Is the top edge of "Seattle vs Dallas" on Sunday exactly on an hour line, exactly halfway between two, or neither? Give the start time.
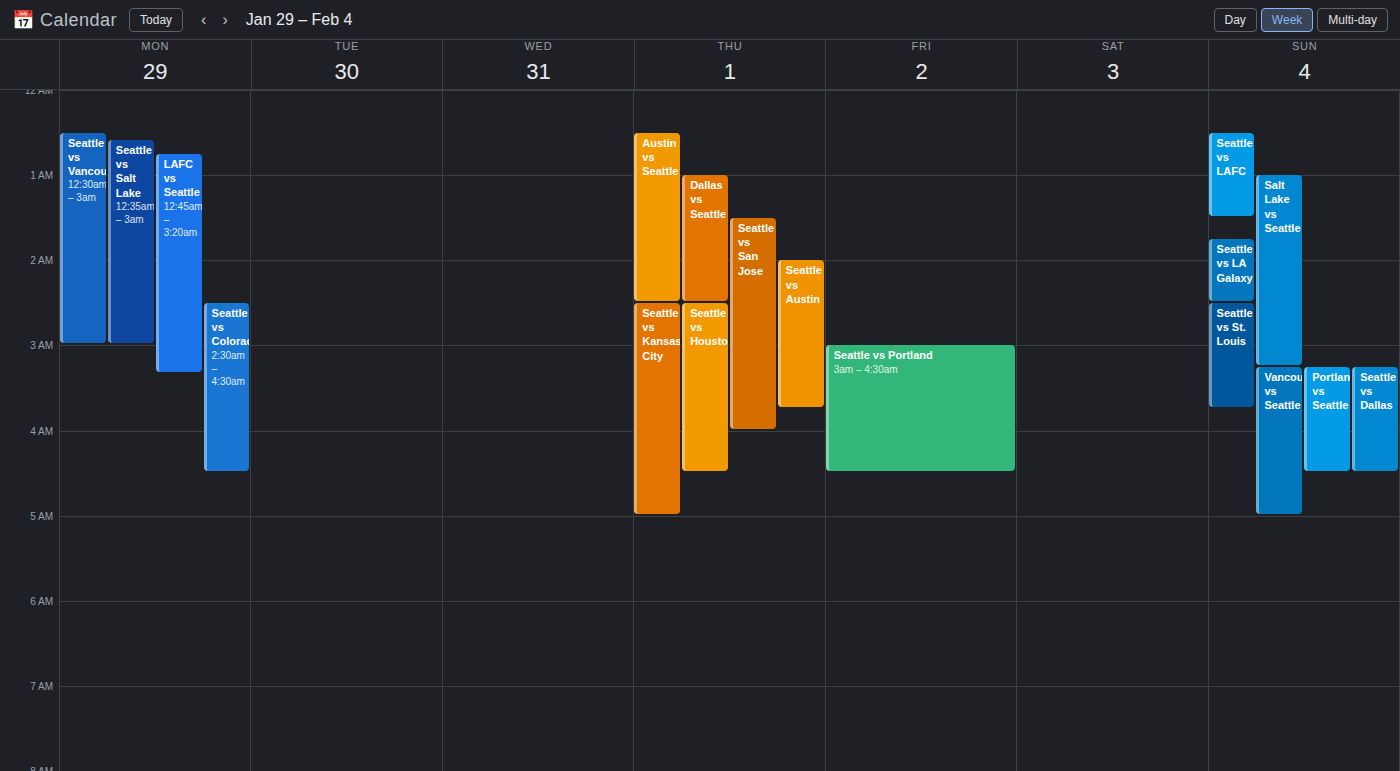
3:15 AM -- neither: a quarter of the way from the 3 AM line to the 4 AM line.